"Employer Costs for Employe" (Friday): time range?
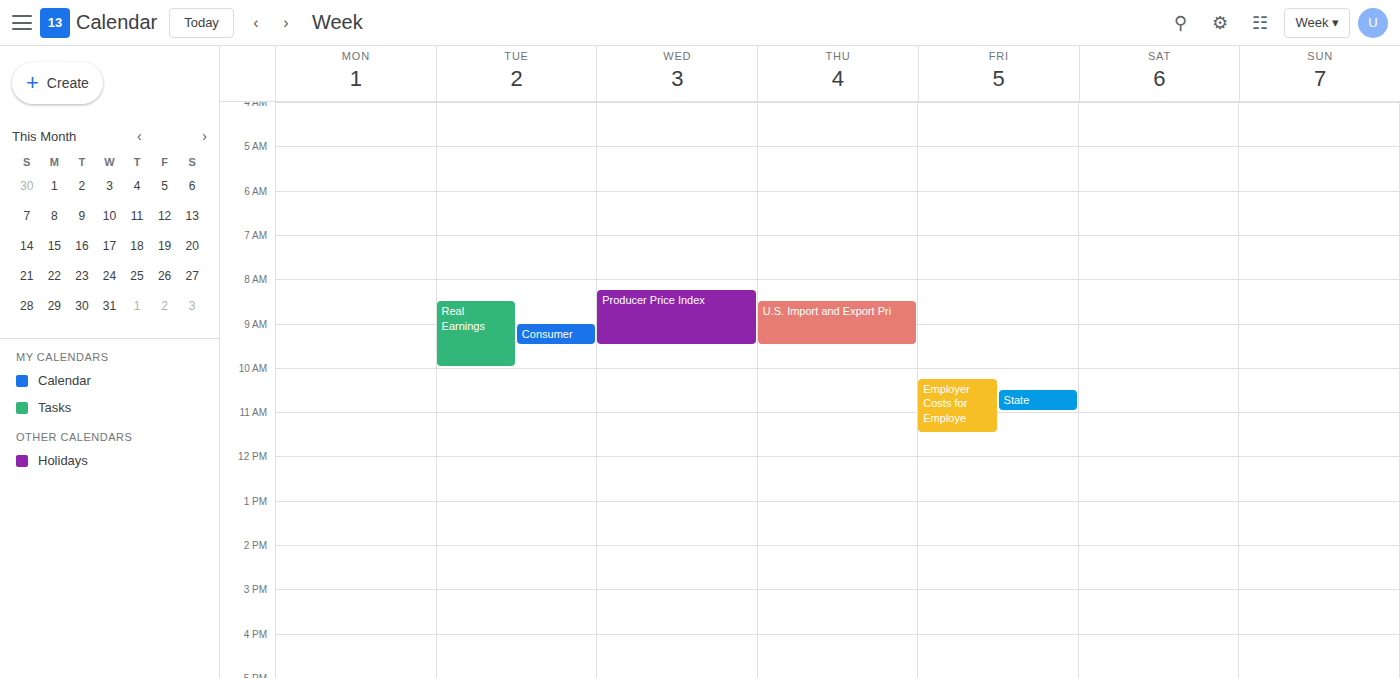
10:15 AM to 11:30 AM